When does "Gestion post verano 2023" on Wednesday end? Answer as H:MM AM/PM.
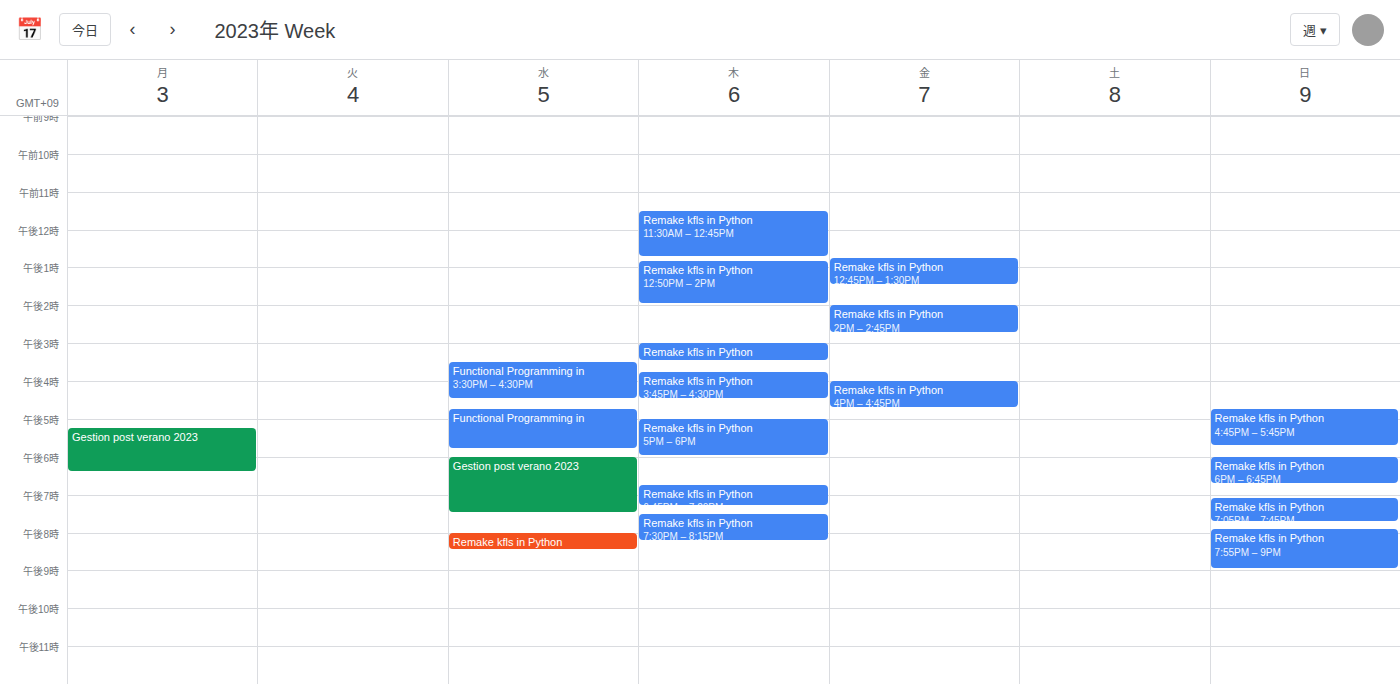
7:30 PM